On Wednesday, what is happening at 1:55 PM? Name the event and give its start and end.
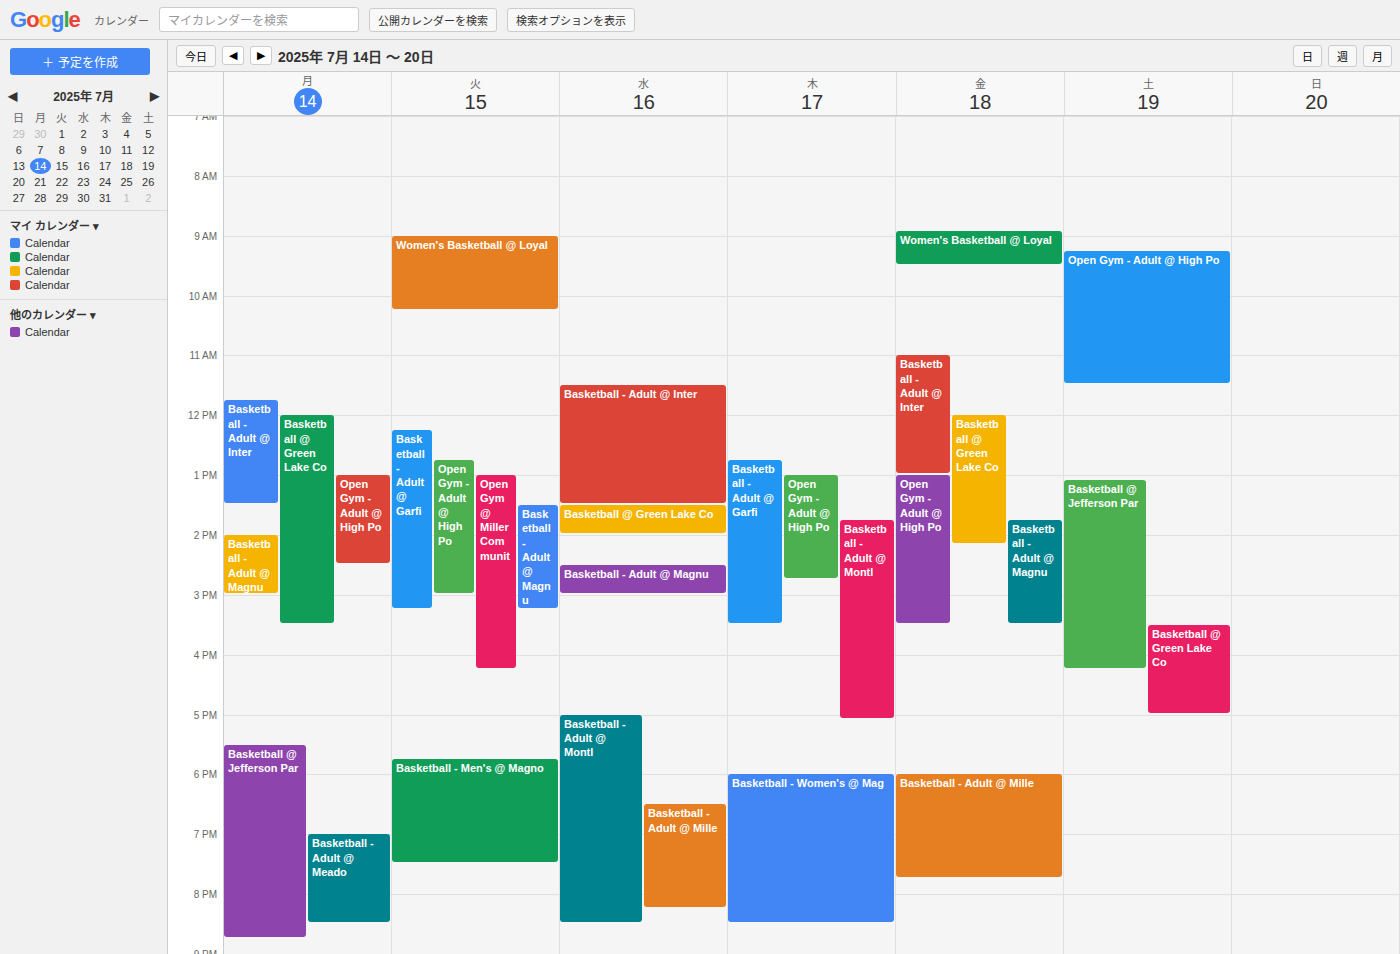
"Basketball @ Green Lake Co", 1:30 PM to 2:00 PM